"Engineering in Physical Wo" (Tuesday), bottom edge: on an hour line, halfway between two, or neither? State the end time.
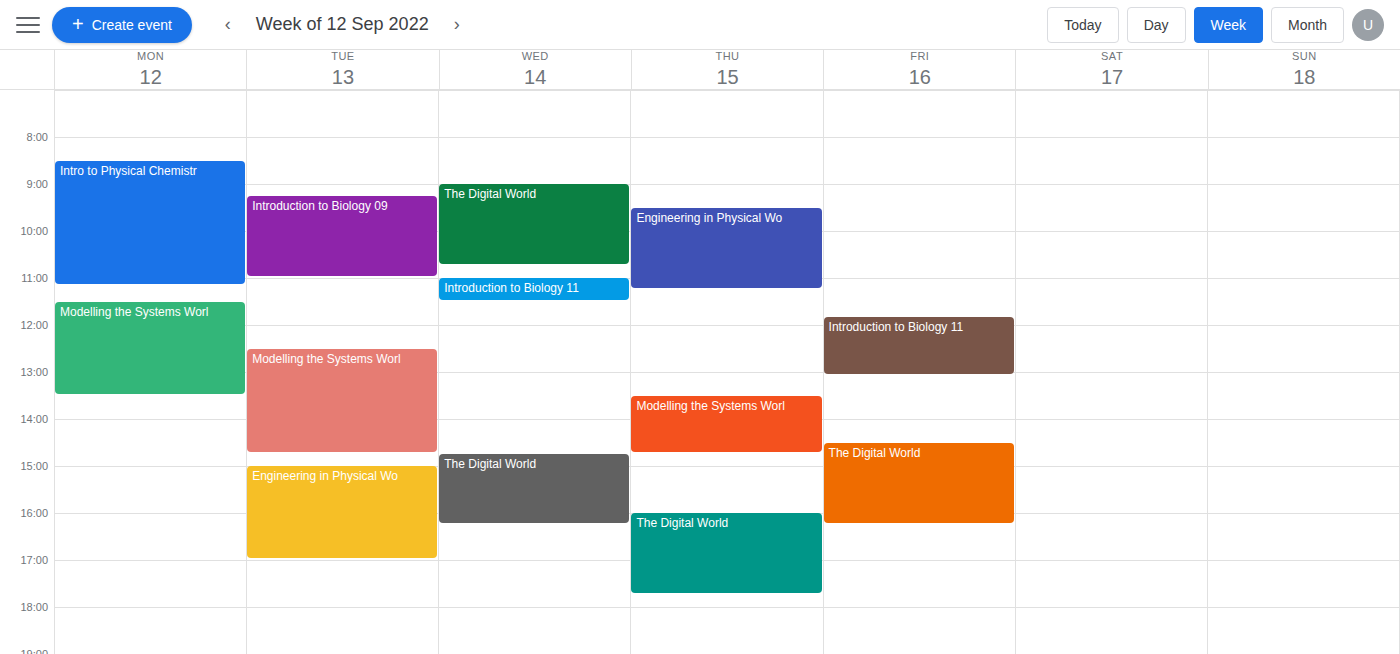
17:00 -- exactly on the 17:00 line.